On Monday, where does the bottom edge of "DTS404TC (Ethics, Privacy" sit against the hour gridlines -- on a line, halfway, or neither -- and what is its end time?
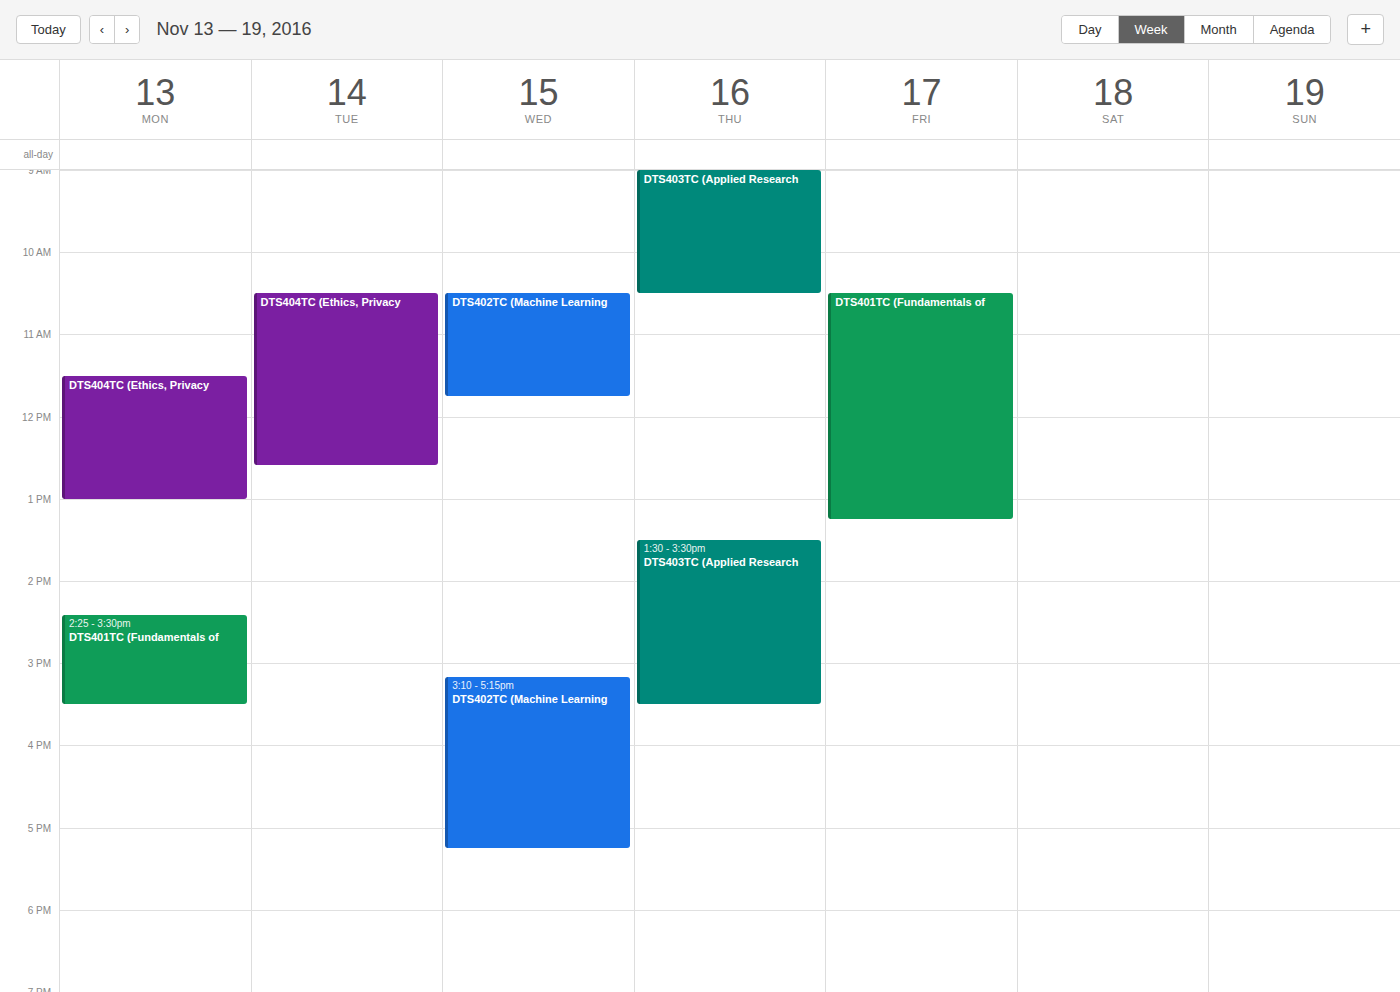
1:00 PM -- exactly on the 1 PM line.